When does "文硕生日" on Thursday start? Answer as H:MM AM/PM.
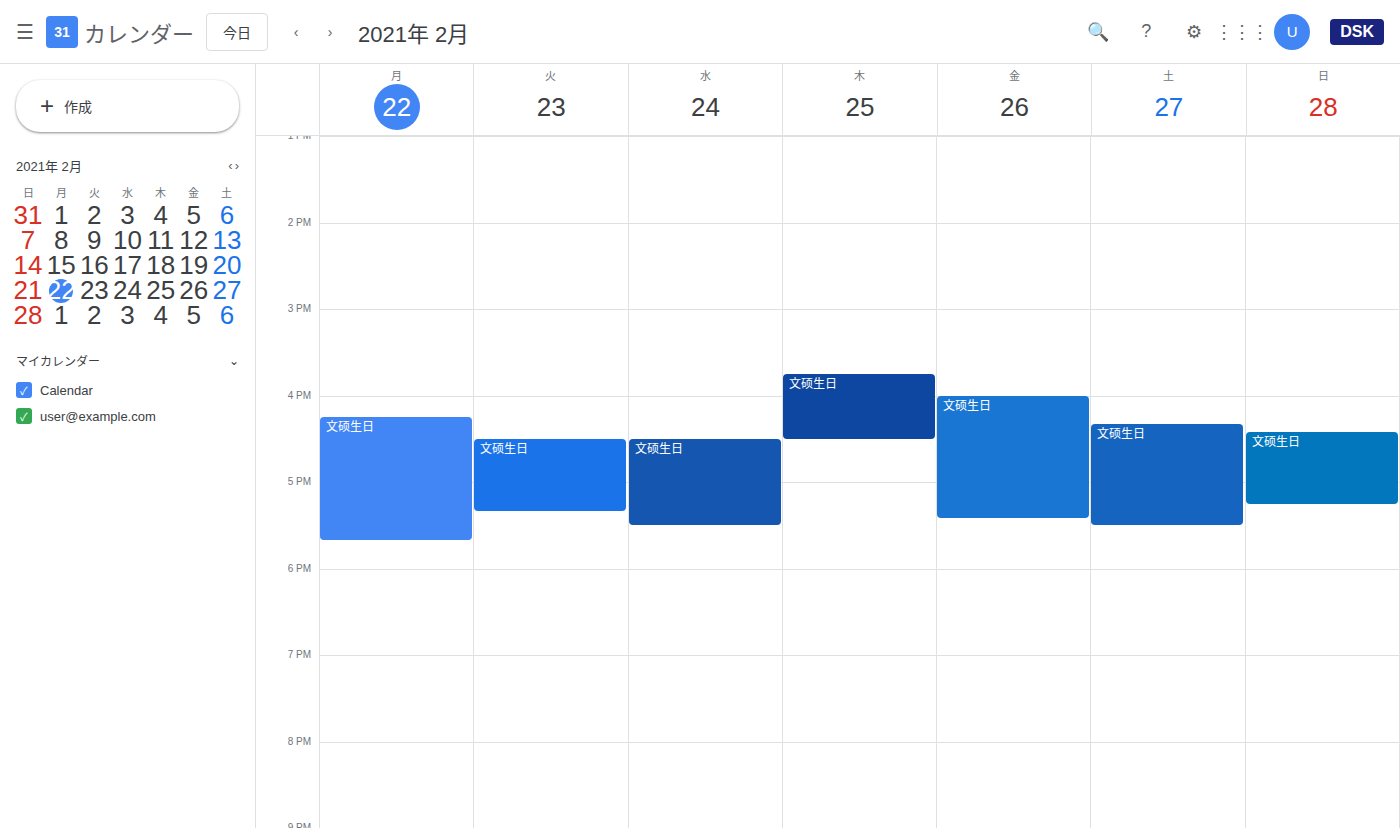
3:45 PM